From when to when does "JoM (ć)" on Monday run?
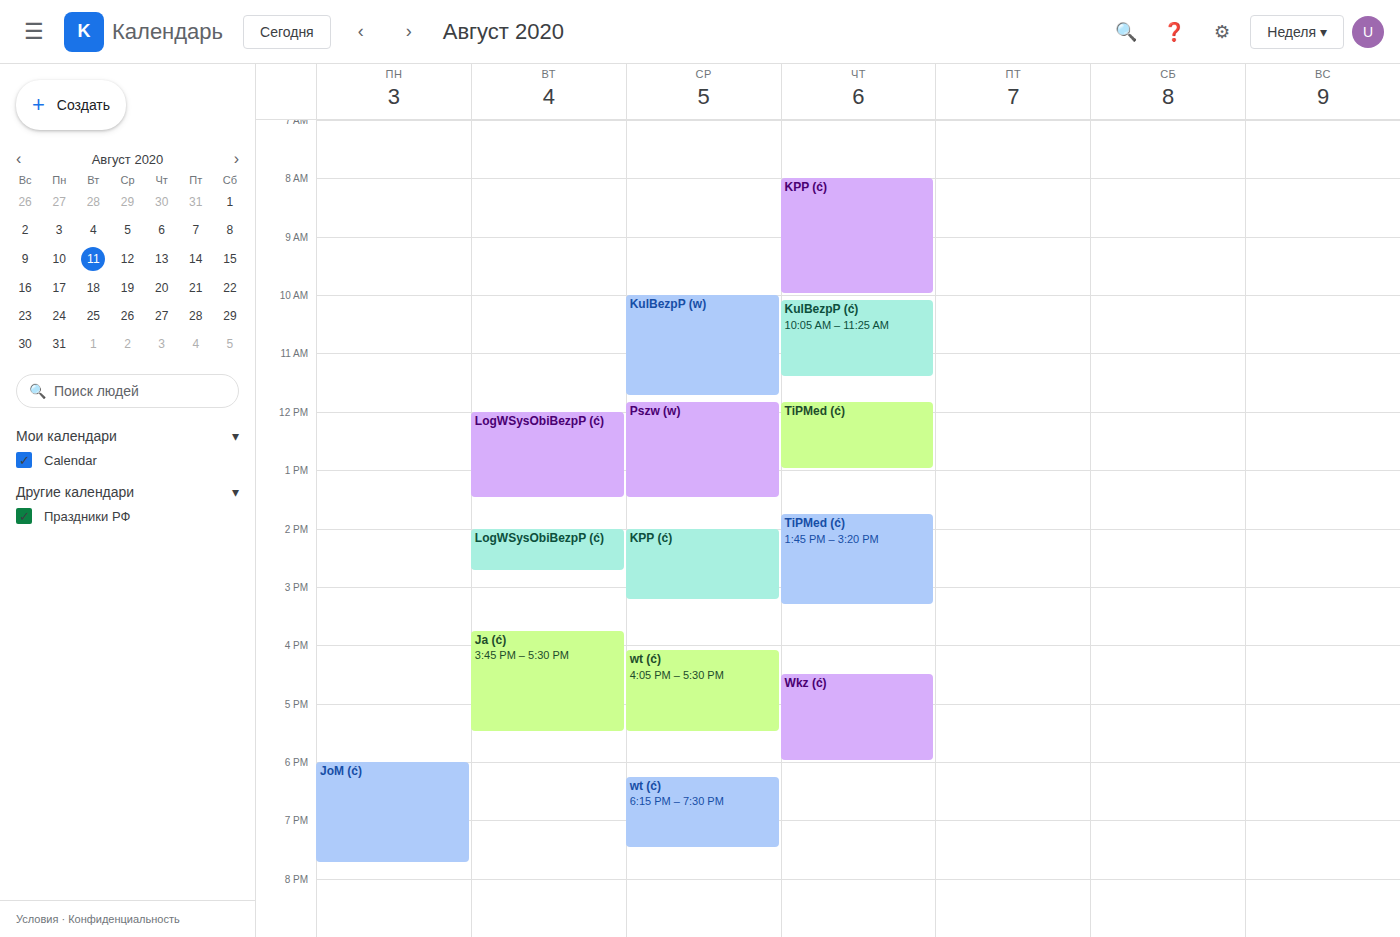
18:00 to 19:45